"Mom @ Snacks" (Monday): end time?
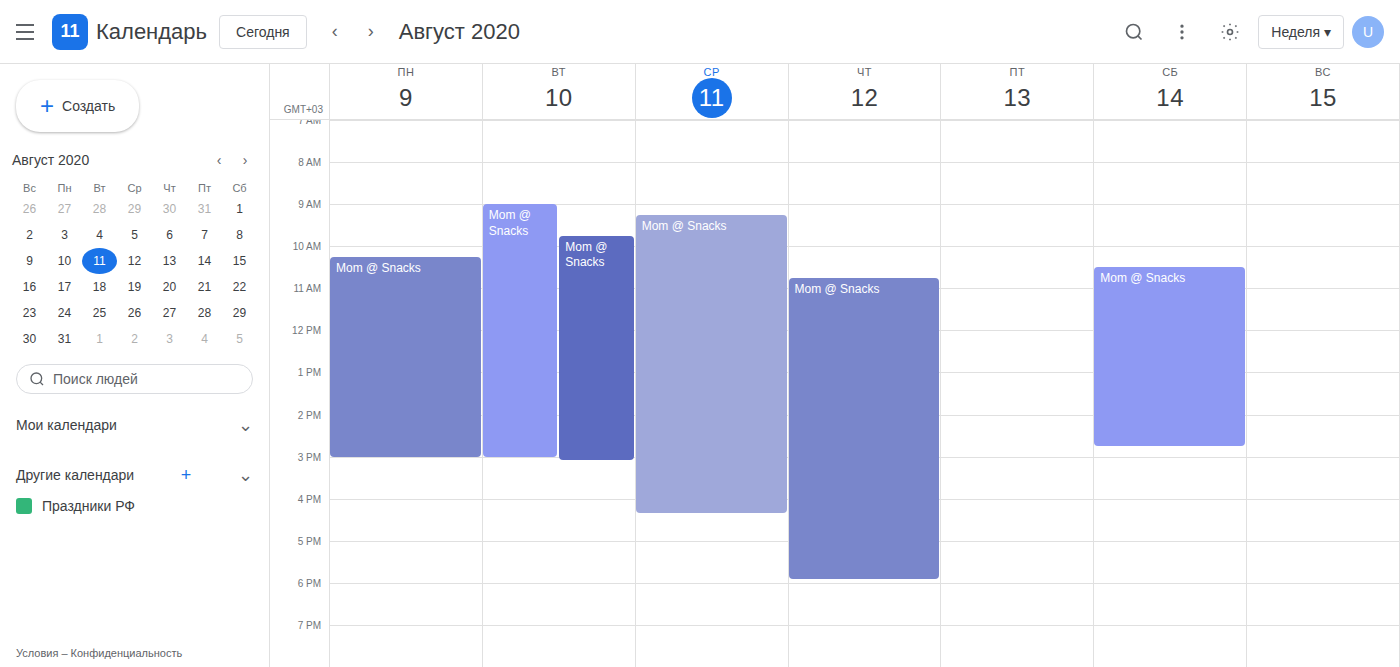
3:00 PM